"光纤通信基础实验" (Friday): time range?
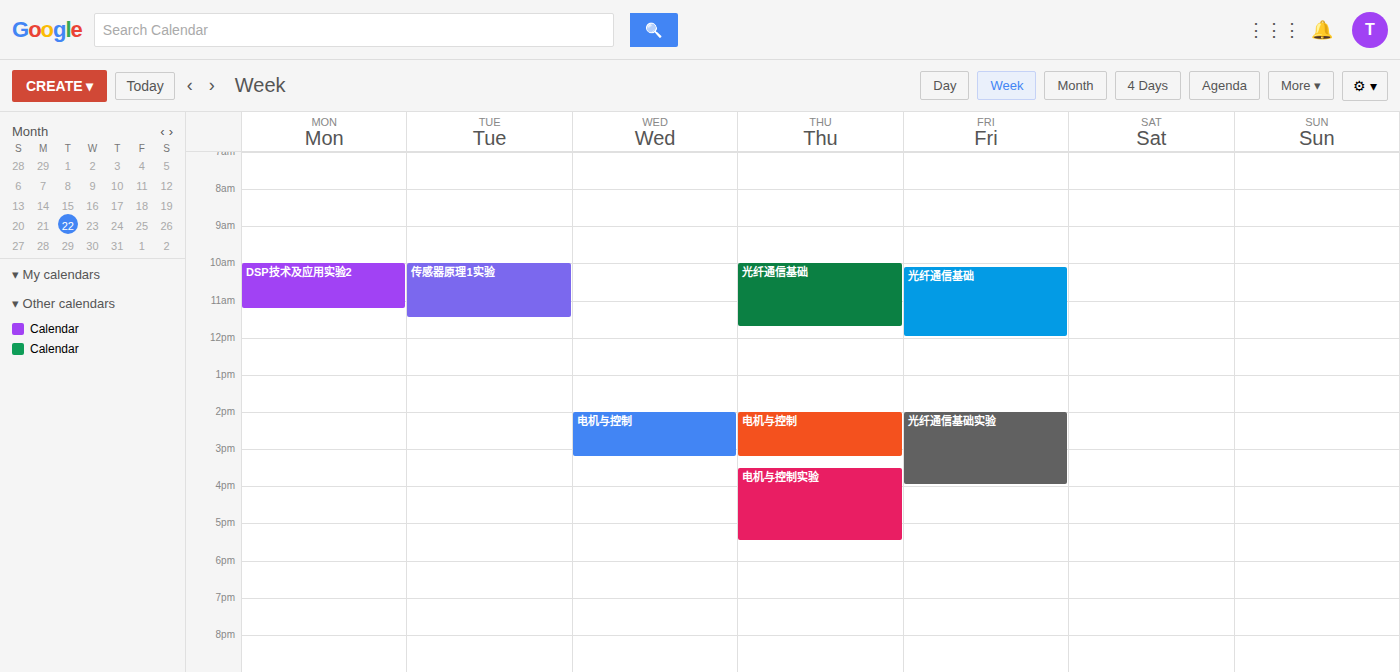
2:00 PM to 4:00 PM